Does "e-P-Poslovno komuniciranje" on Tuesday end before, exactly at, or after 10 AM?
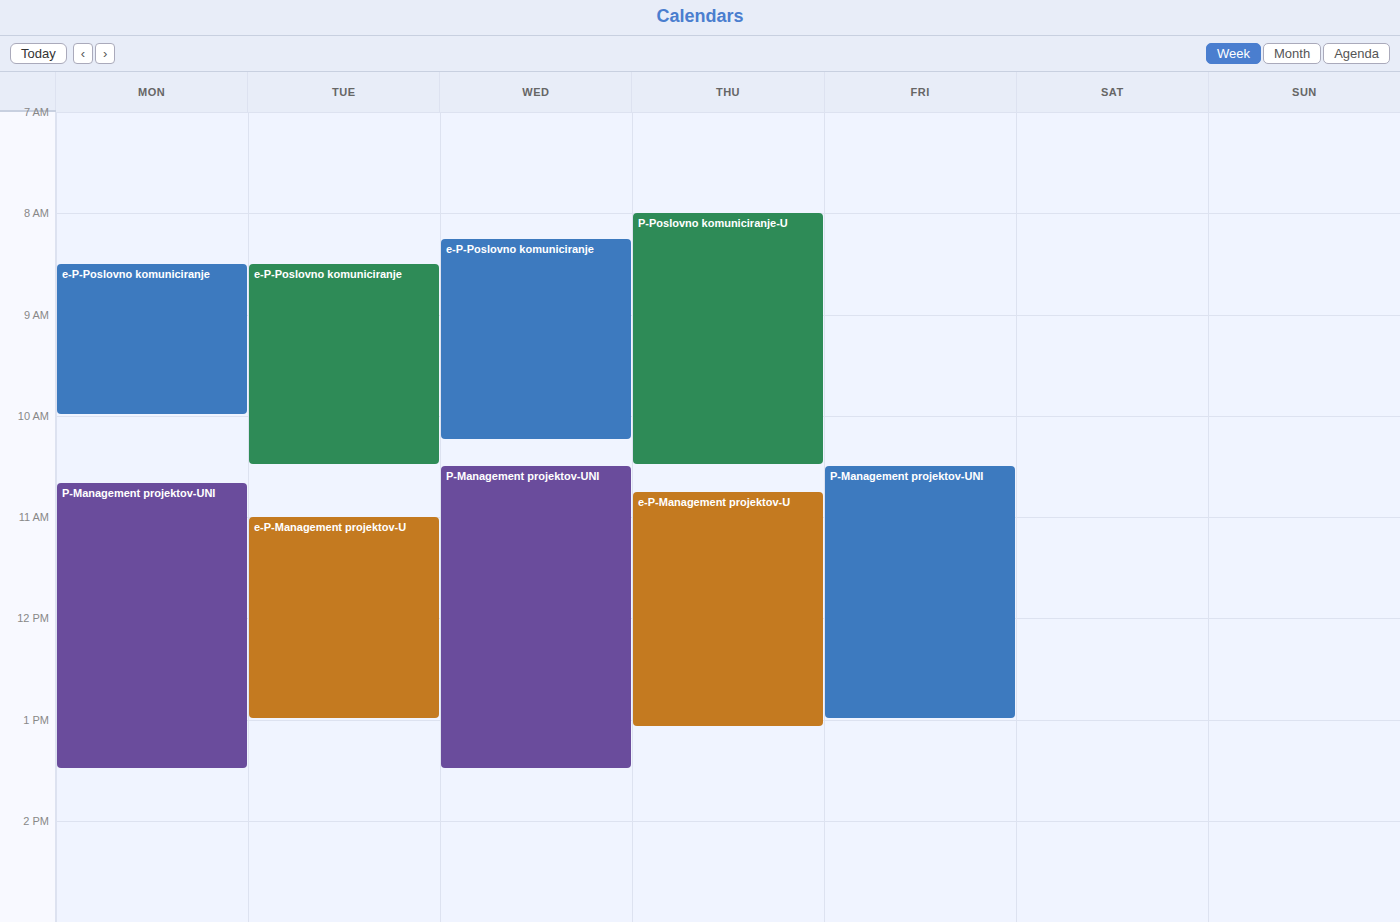
10:30 AM -- after 10 AM, 30 minutes below the 10 AM line.